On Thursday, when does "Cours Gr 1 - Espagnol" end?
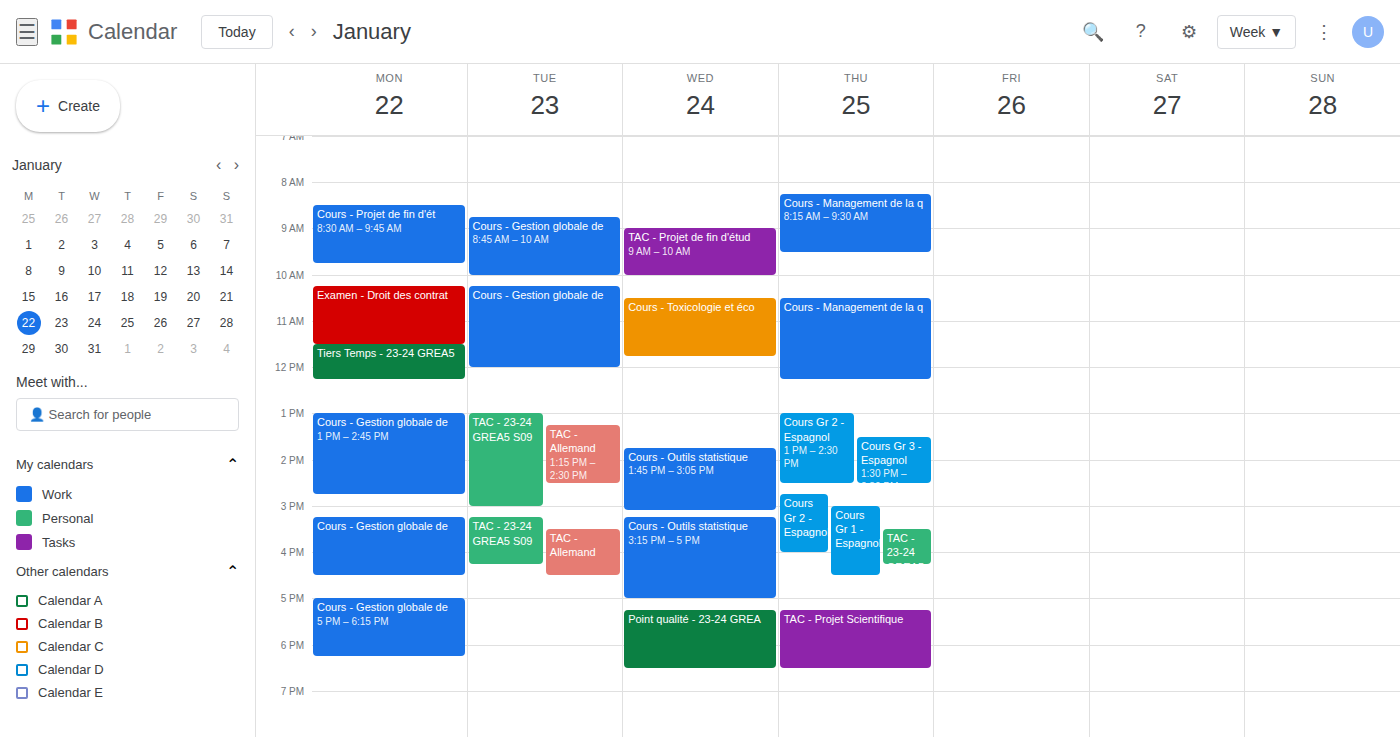
4:30 PM